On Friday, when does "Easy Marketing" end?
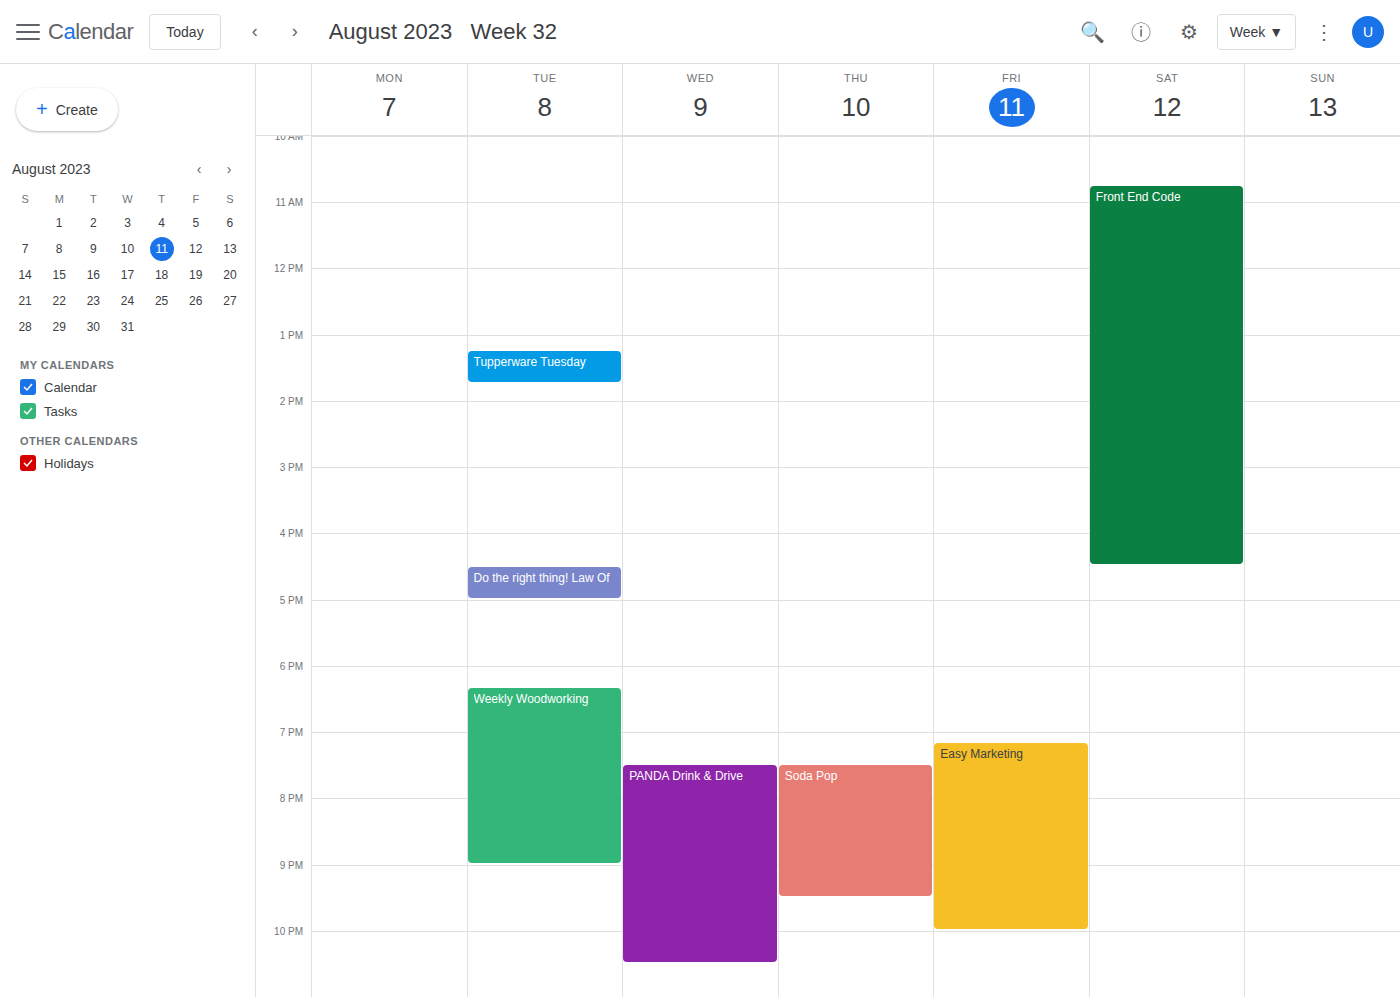
10:00 PM